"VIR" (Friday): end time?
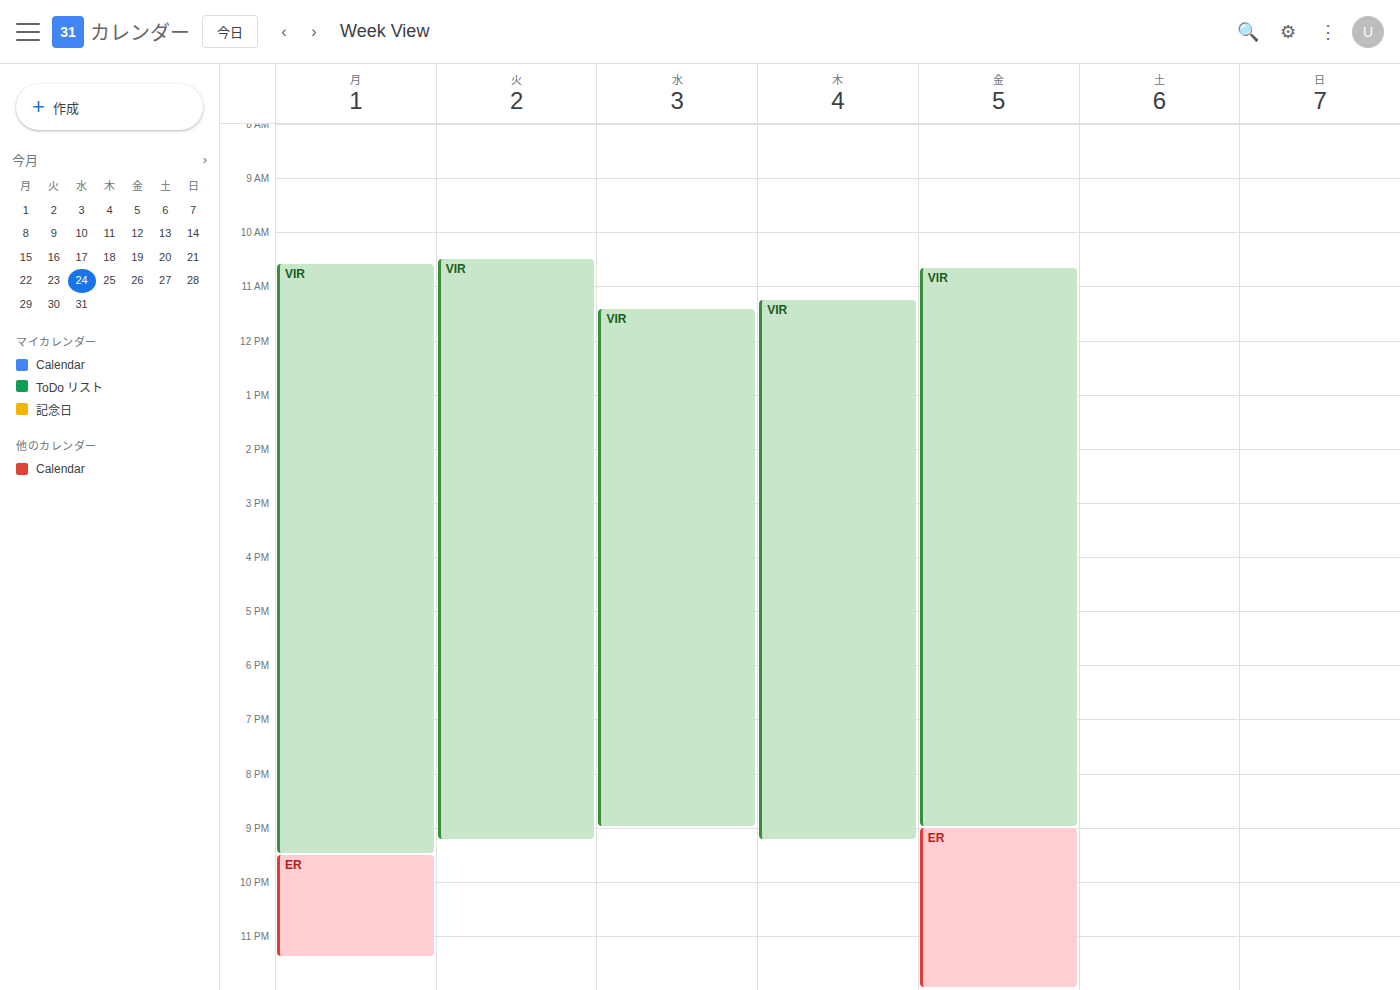
21:00